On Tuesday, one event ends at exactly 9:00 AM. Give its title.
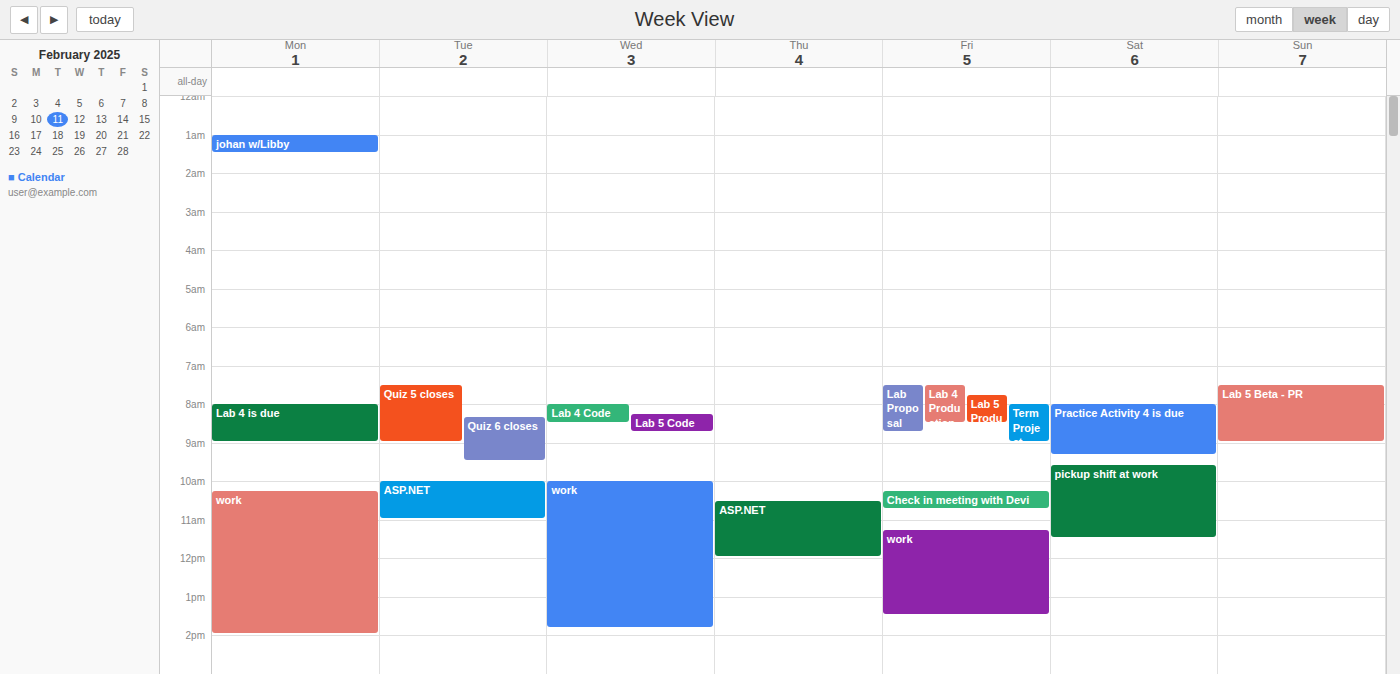
"Quiz 5 closes"